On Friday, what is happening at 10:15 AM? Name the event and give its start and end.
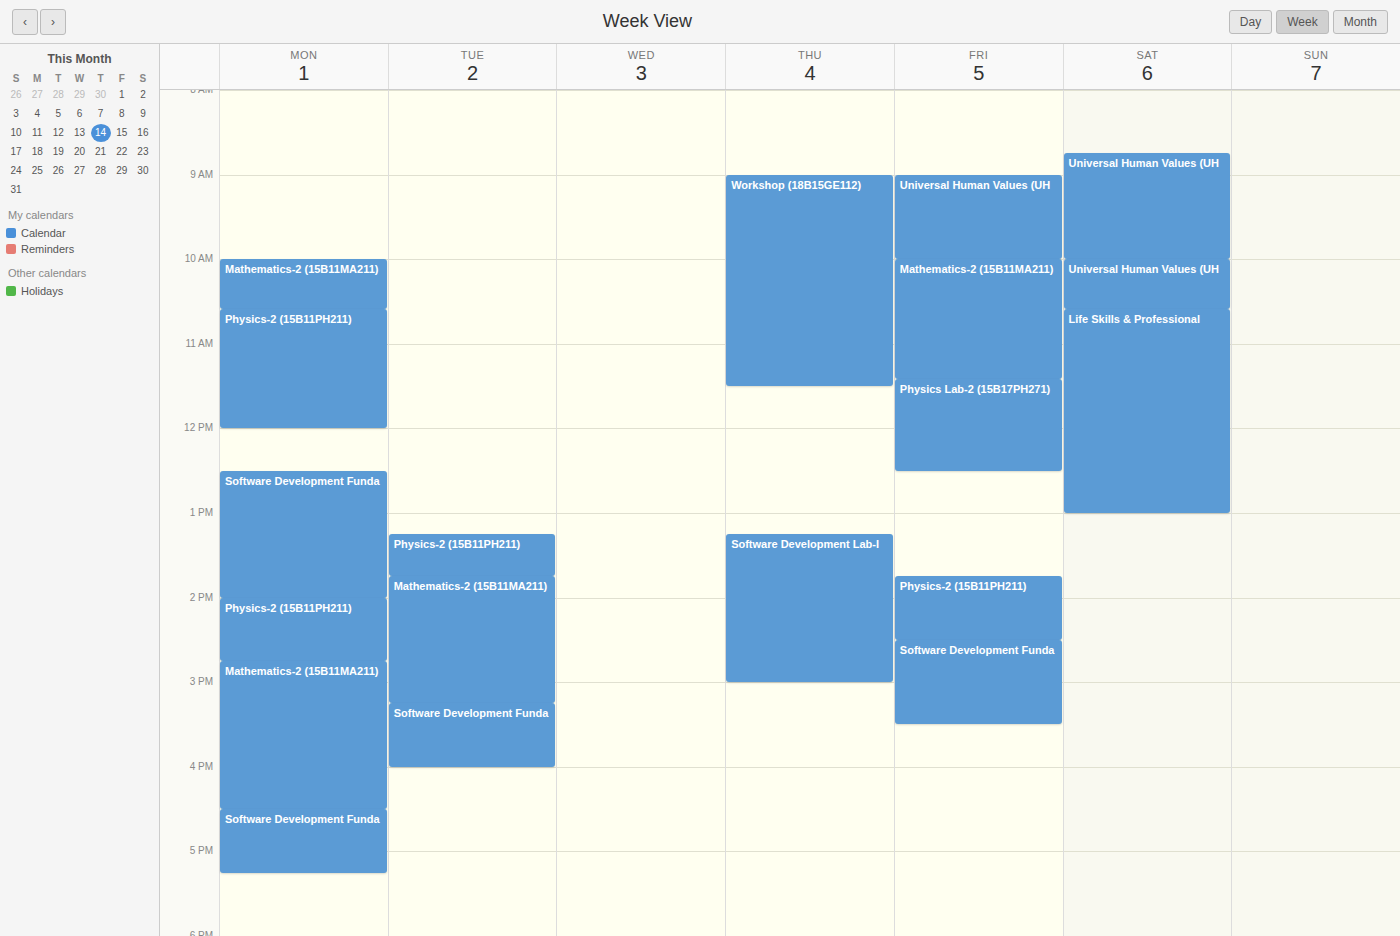
"Mathematics-2 (15B11MA211)", 10:00 AM to 11:25 AM